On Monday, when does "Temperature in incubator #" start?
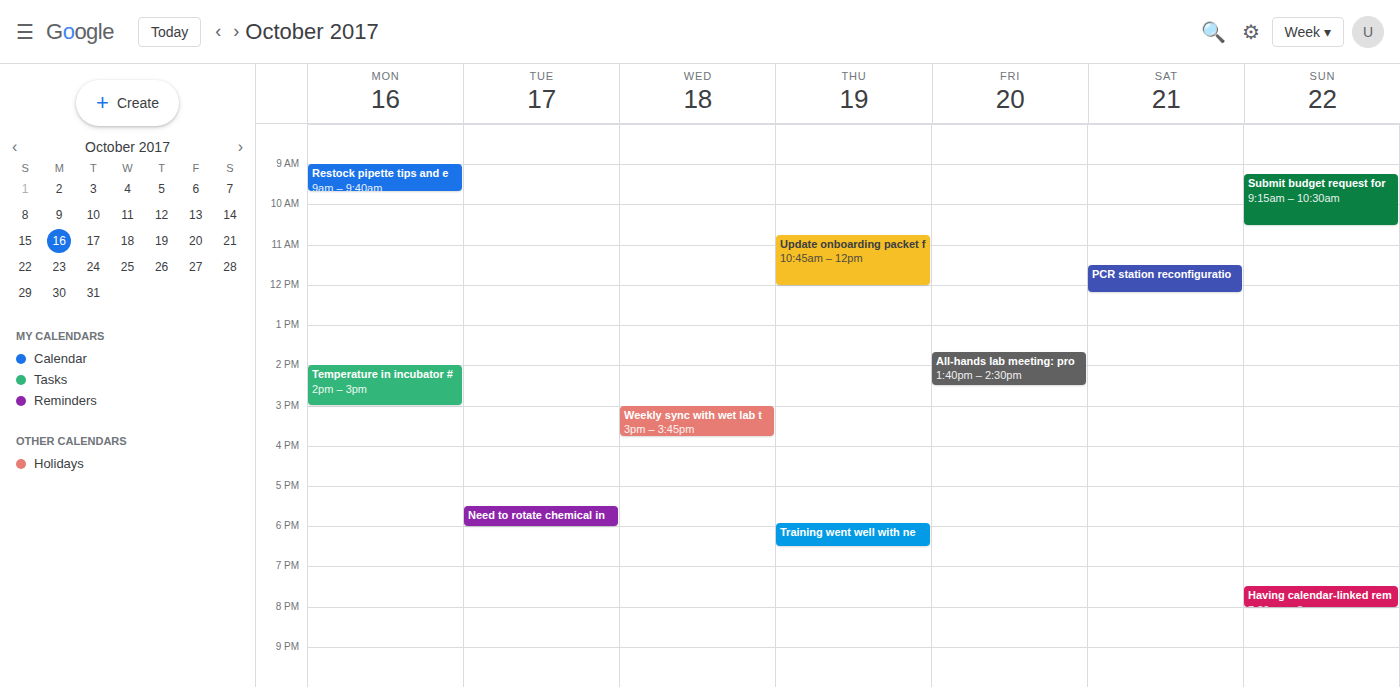
14:00